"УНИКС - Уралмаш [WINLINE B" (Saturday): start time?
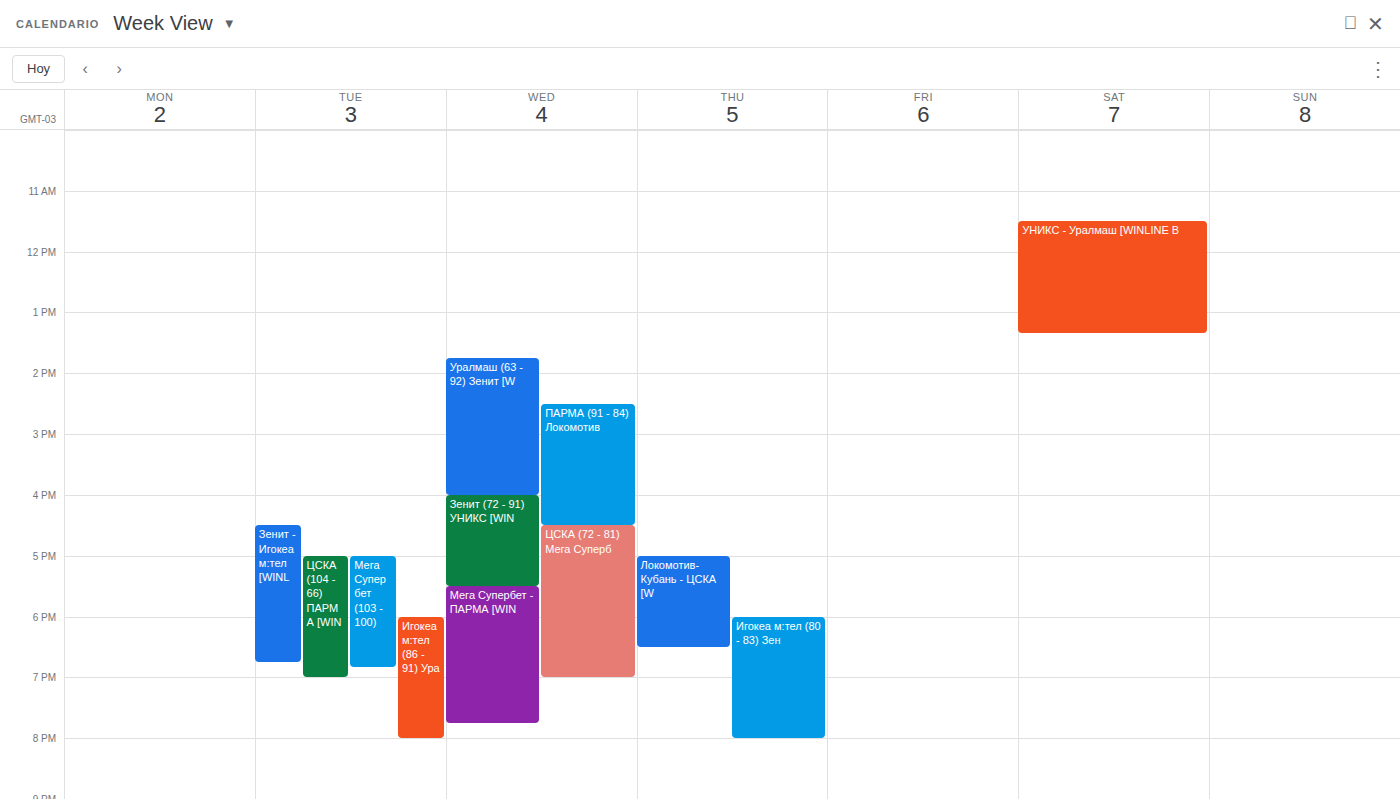
11:30 AM